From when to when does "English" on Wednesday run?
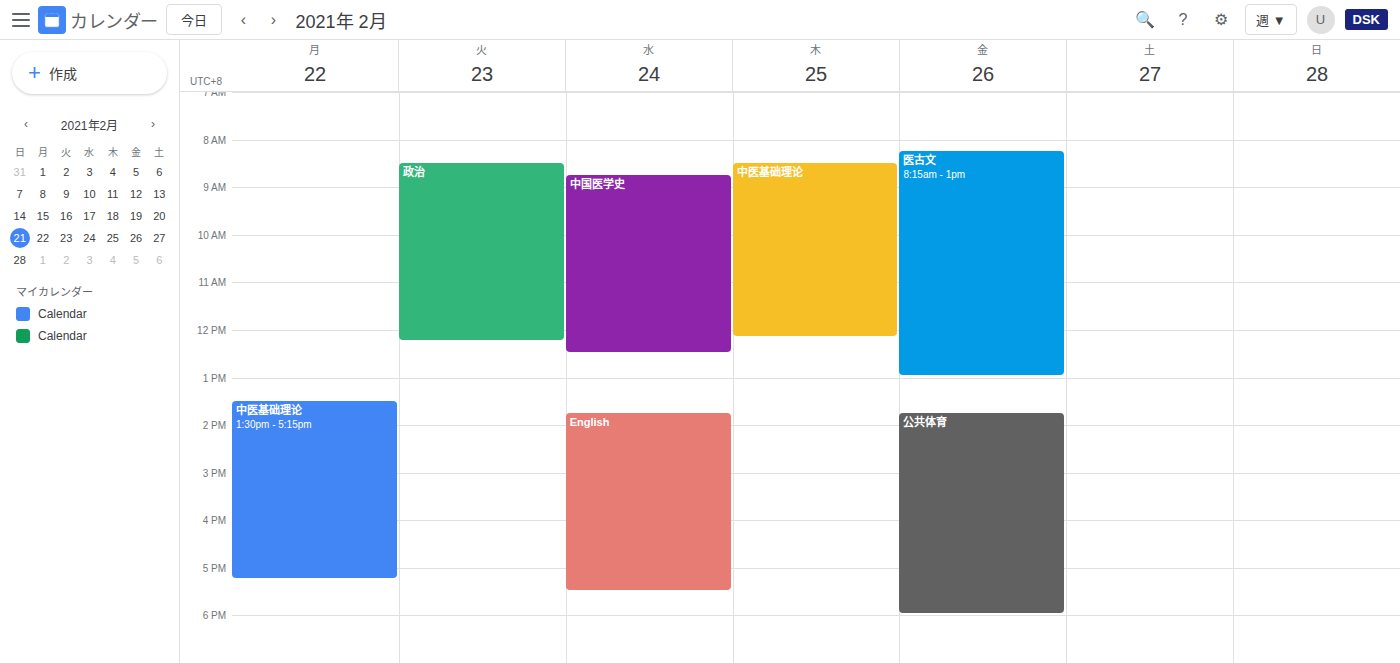
13:45 to 17:30